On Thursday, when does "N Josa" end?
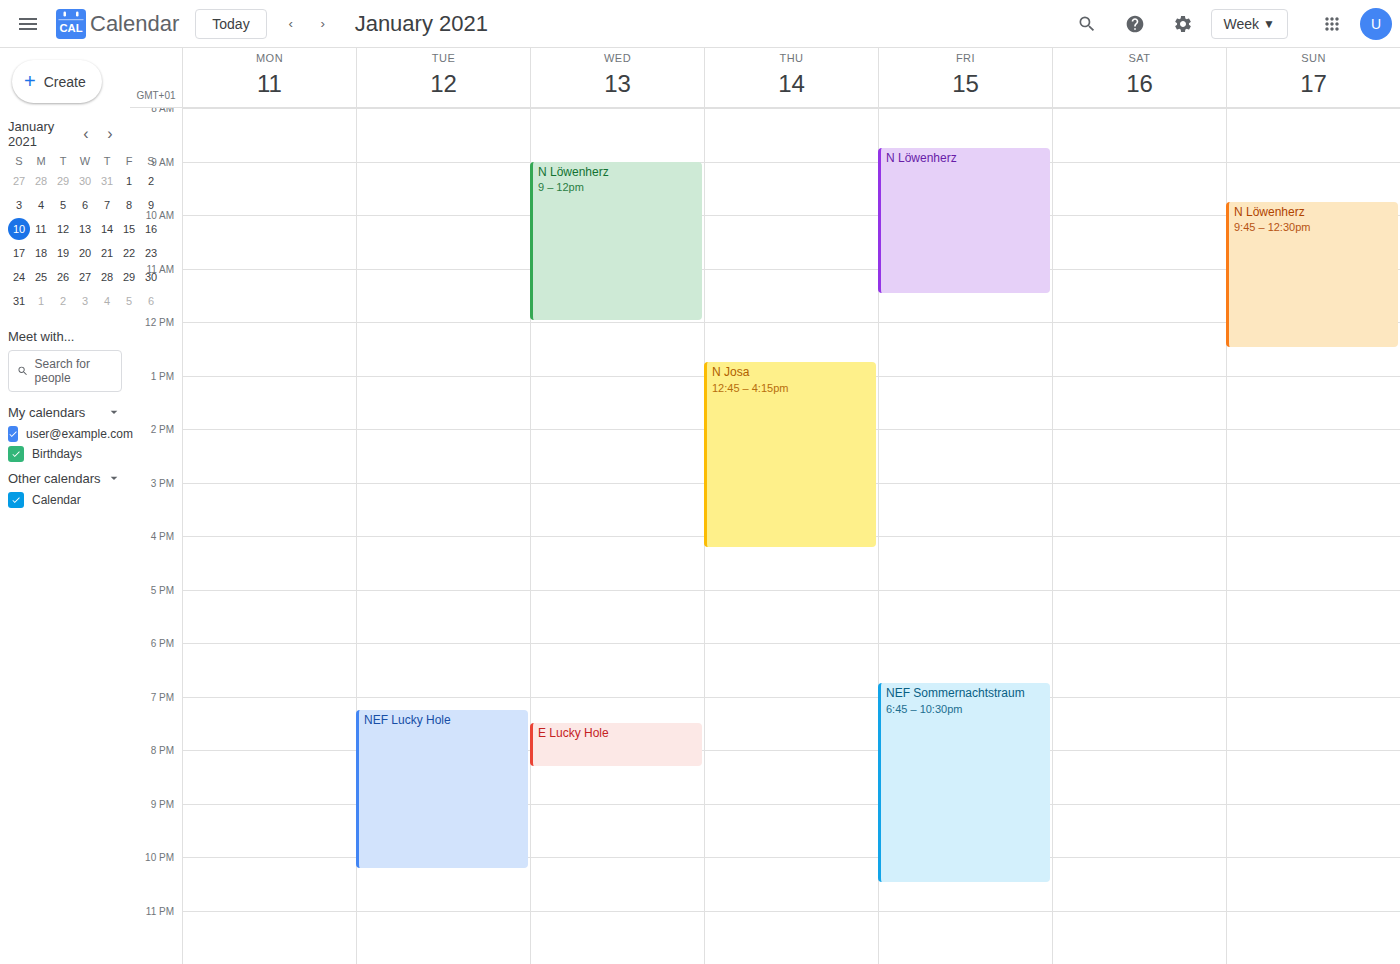
4:15 PM